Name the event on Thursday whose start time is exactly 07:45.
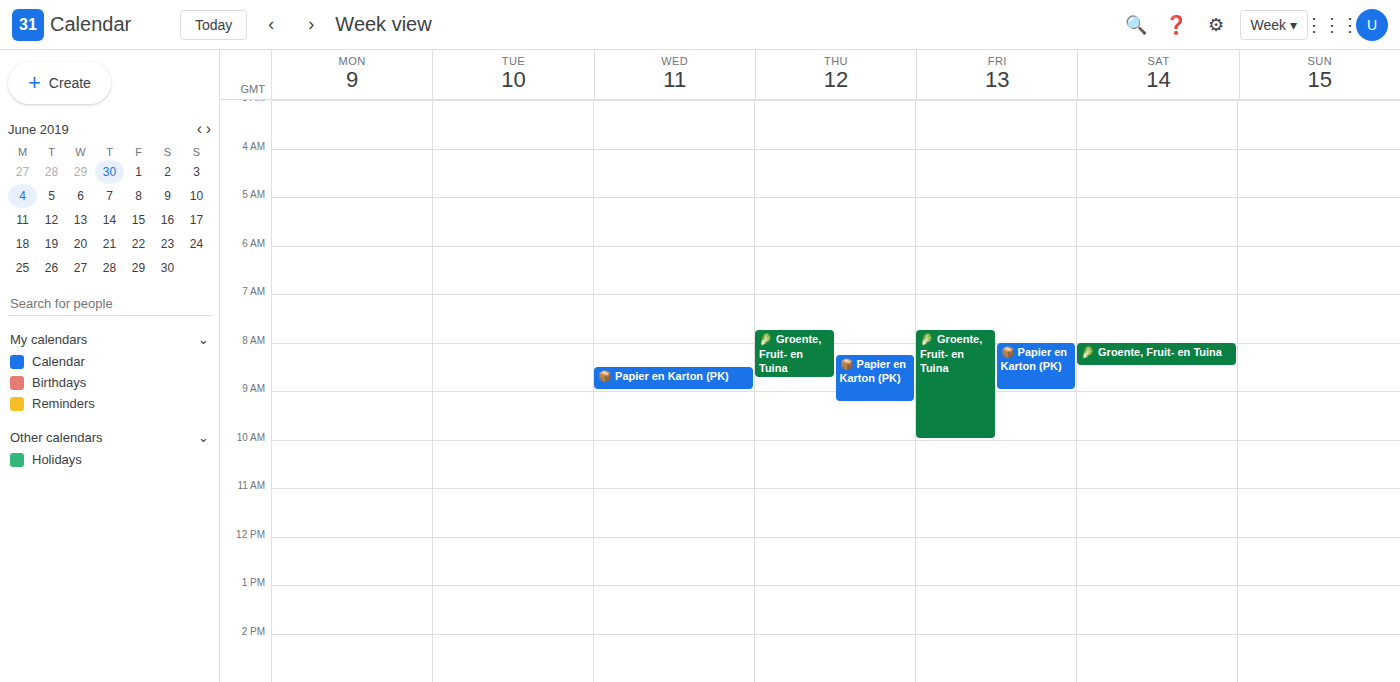
"🥬 Groente, Fruit- en Tuina"